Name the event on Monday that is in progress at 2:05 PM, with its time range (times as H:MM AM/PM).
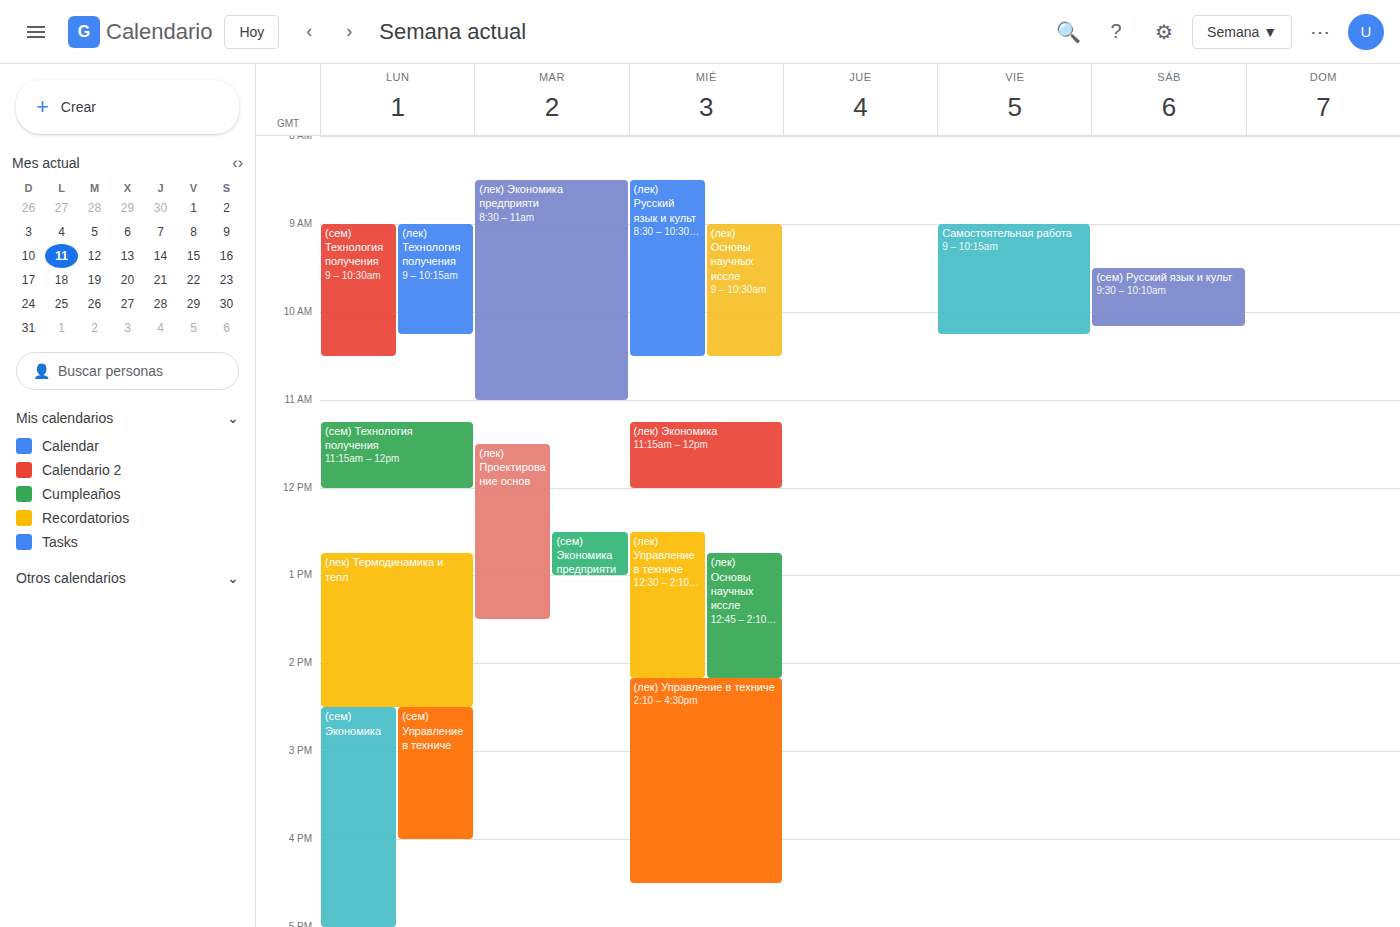
"(лек) Термодинамика и тепл", 12:45 PM to 2:30 PM